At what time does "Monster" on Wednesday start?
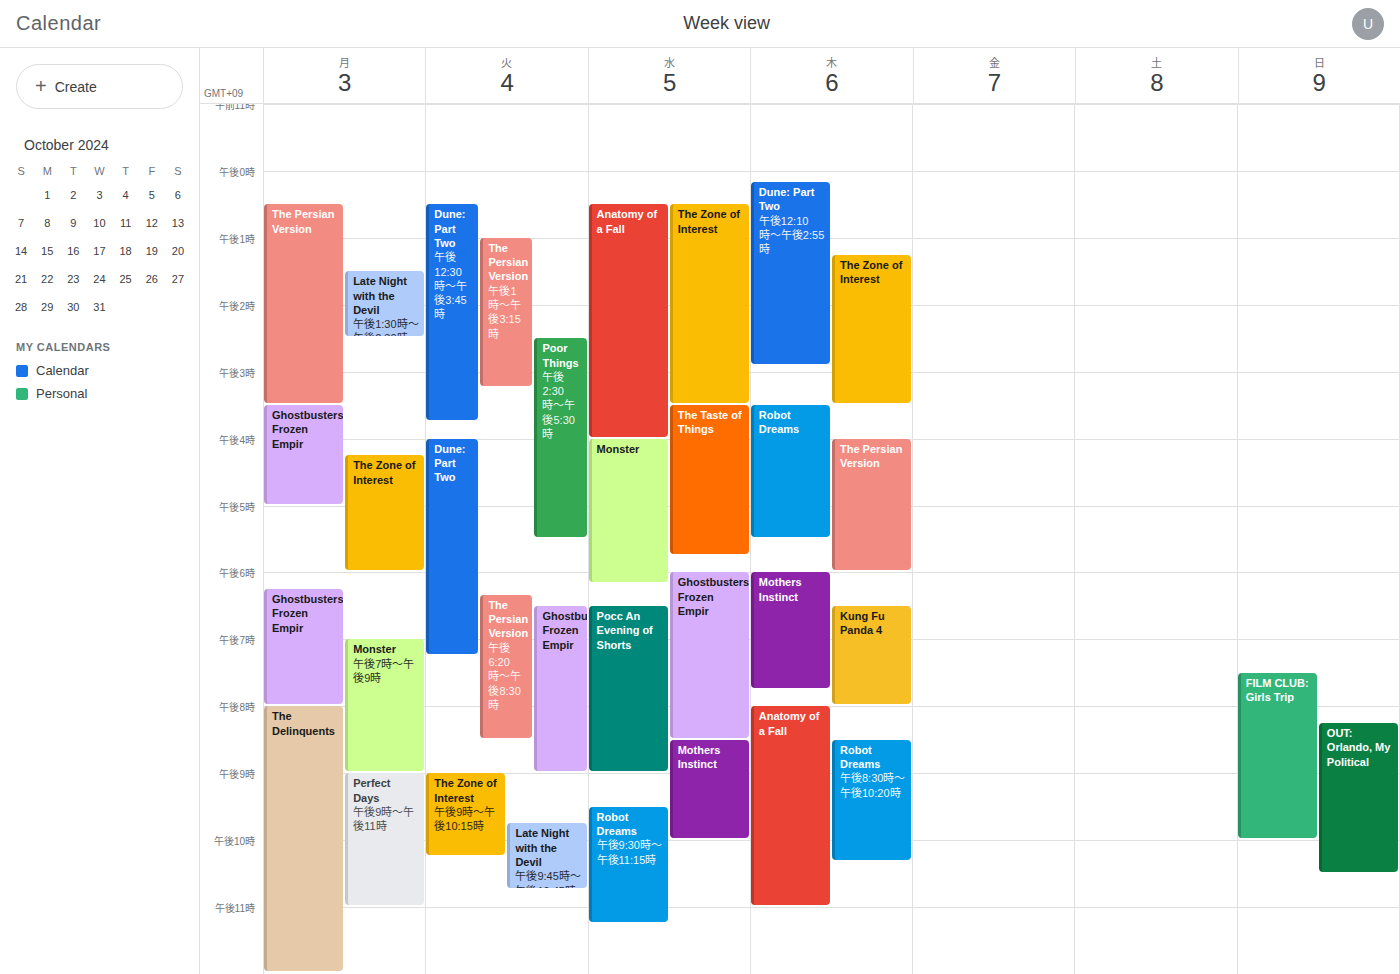
4:00 PM